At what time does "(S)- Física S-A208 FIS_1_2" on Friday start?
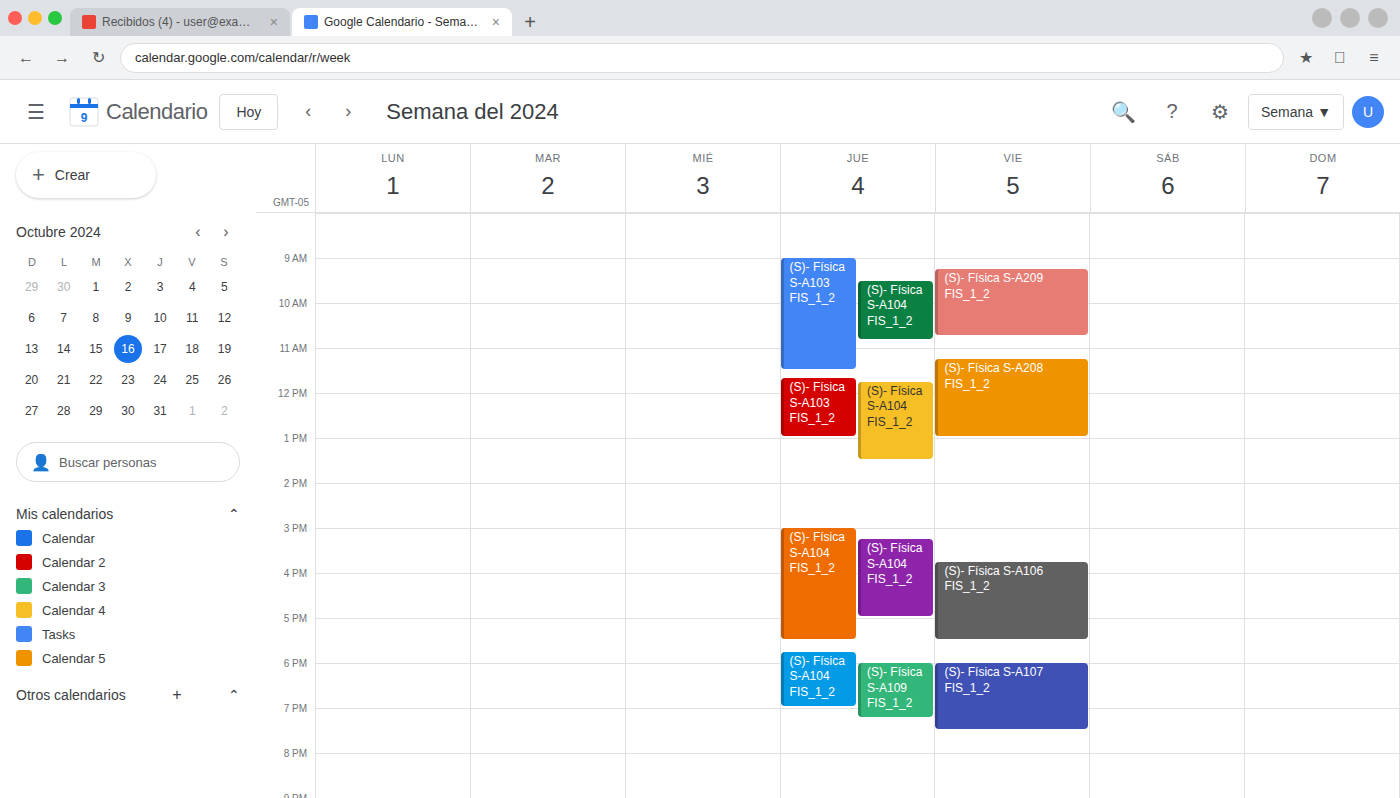
11:15 AM